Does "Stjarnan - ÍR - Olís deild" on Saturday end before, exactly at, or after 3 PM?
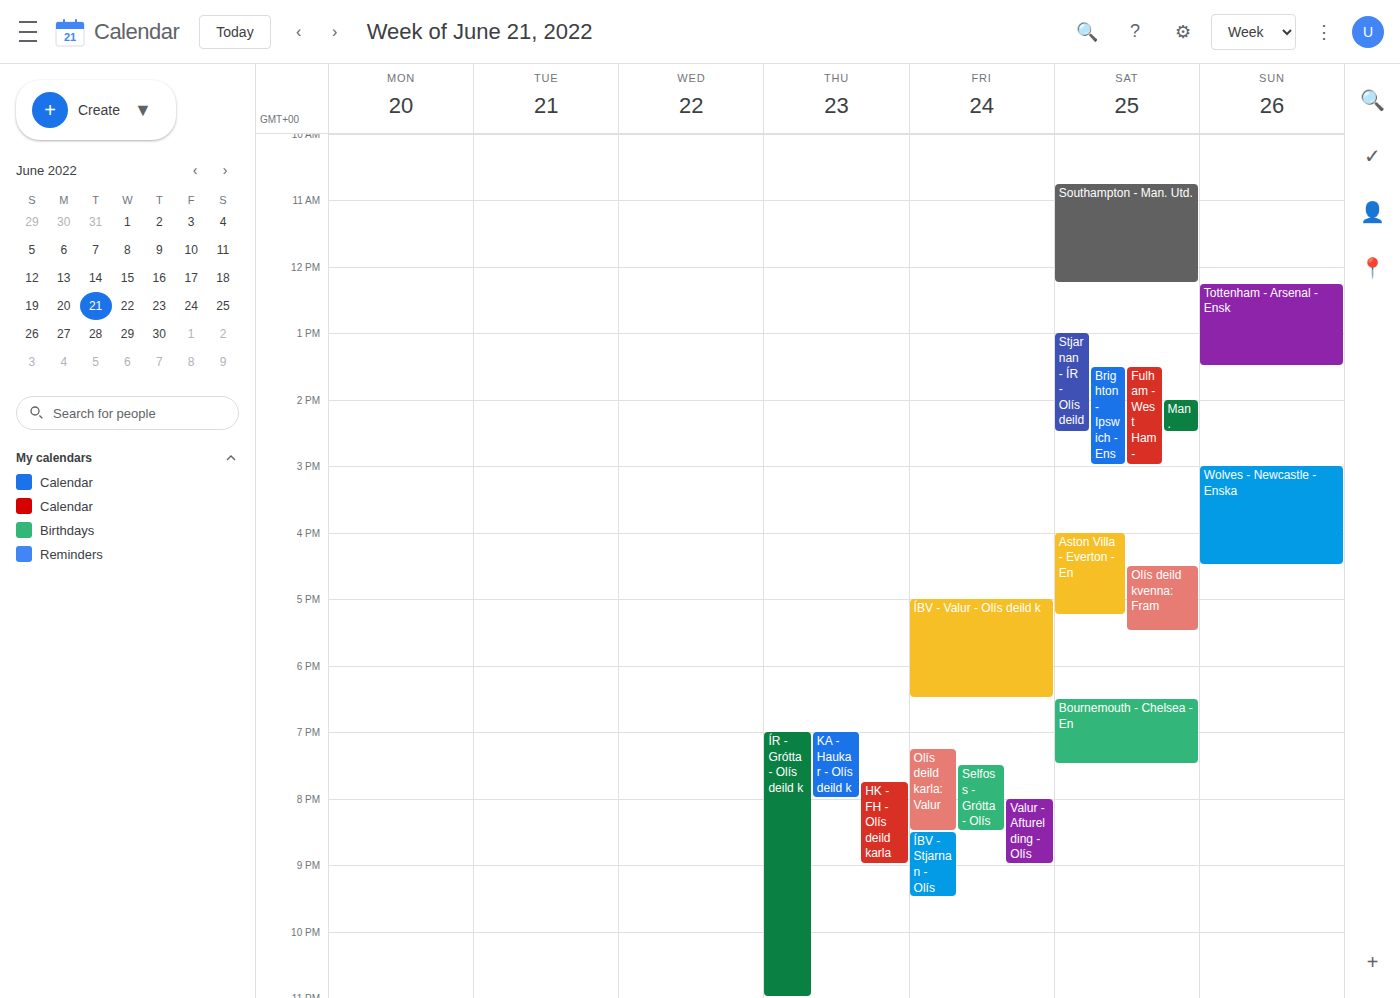
2:30 PM -- before 3 PM, 30 minutes above the 3 PM line.